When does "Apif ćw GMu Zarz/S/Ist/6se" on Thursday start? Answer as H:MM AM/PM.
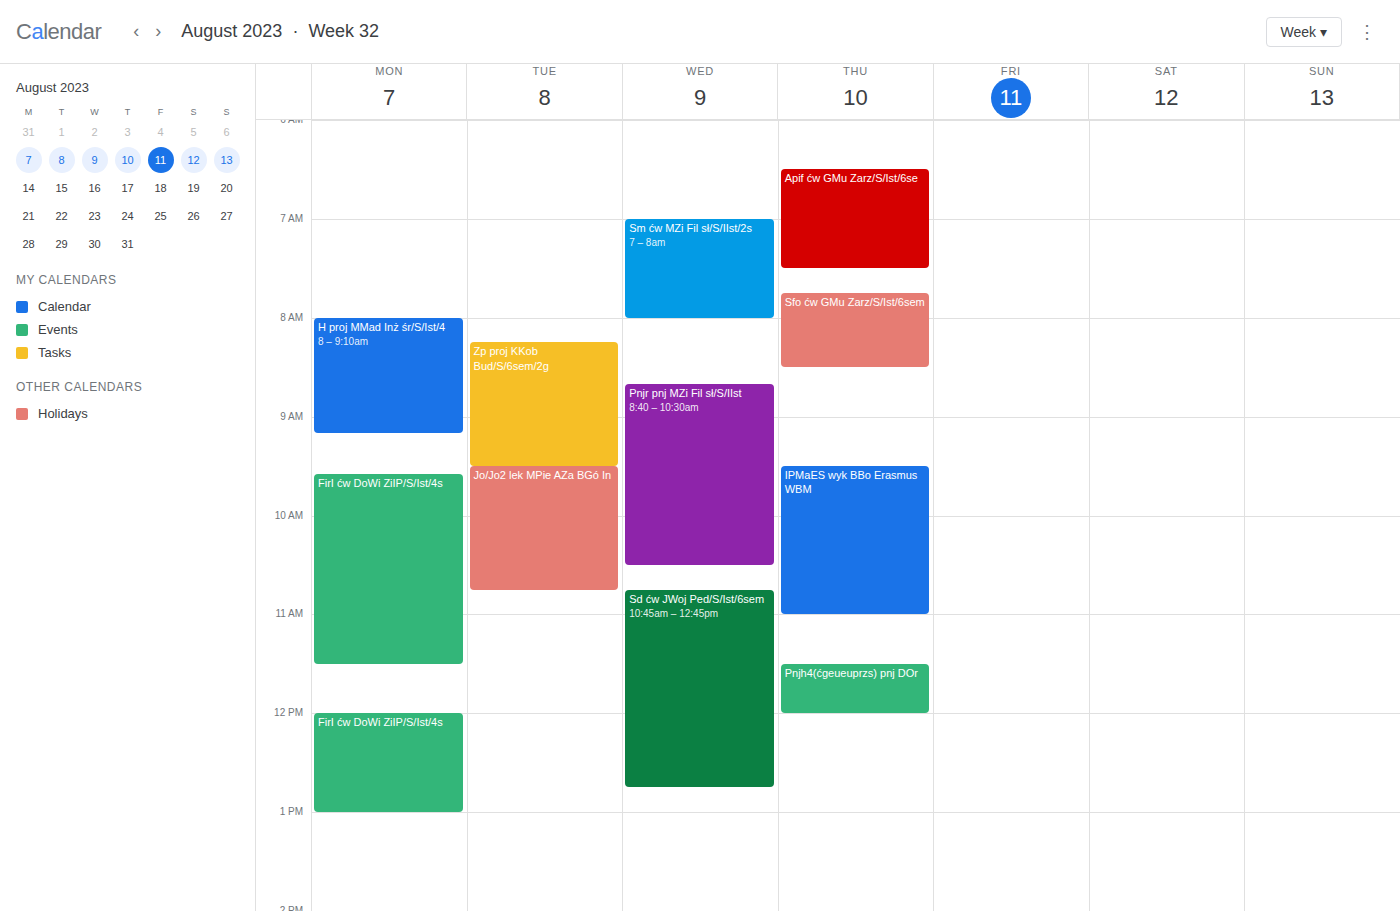
6:30 AM